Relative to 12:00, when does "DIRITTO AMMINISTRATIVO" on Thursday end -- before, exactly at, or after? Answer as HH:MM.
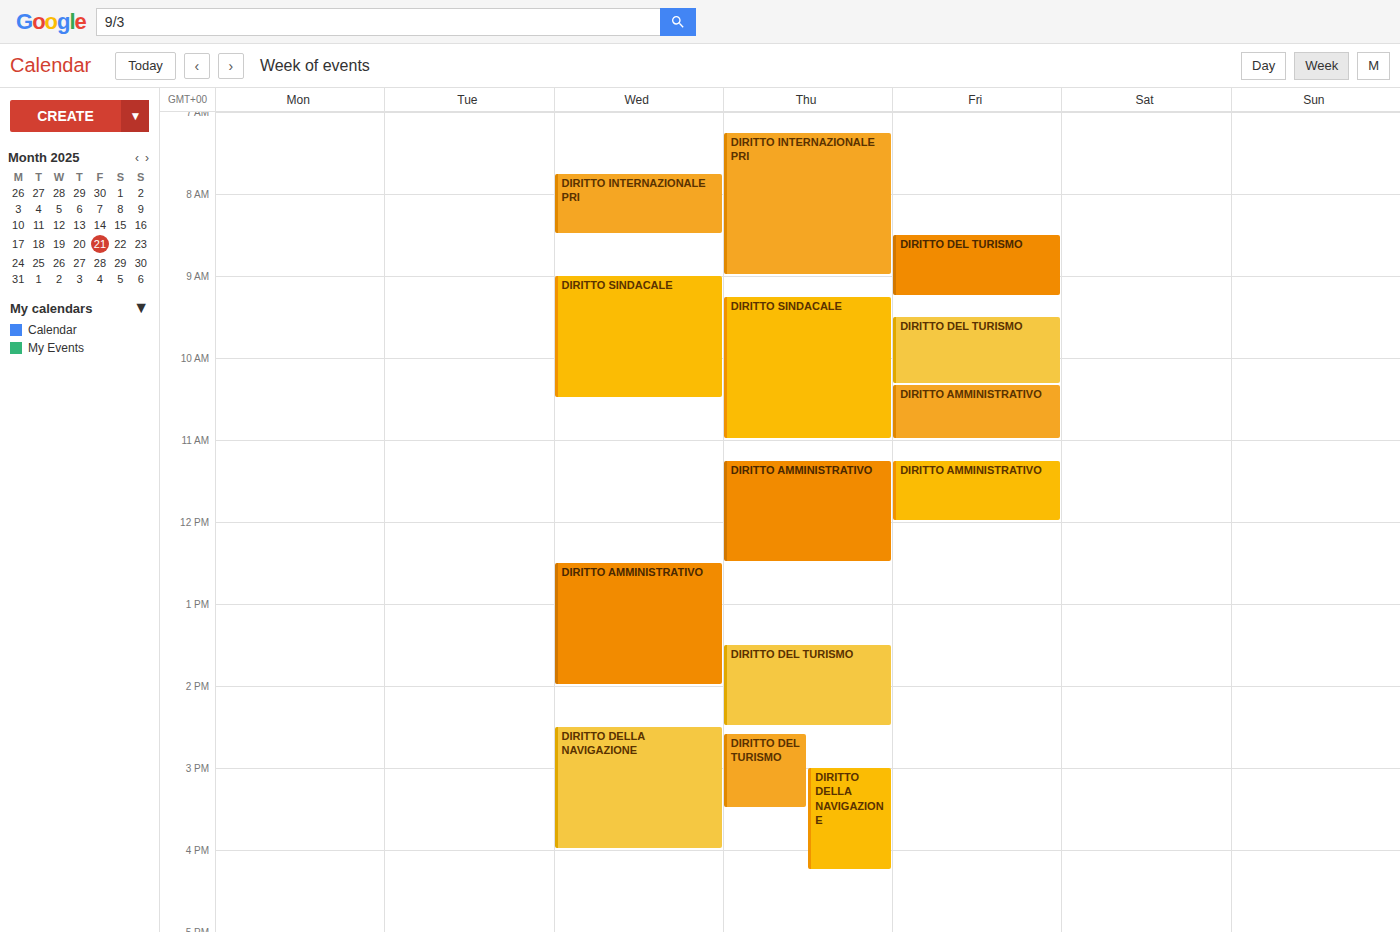
12:30 -- after 12:00, 30 minutes below the 12:00 line.